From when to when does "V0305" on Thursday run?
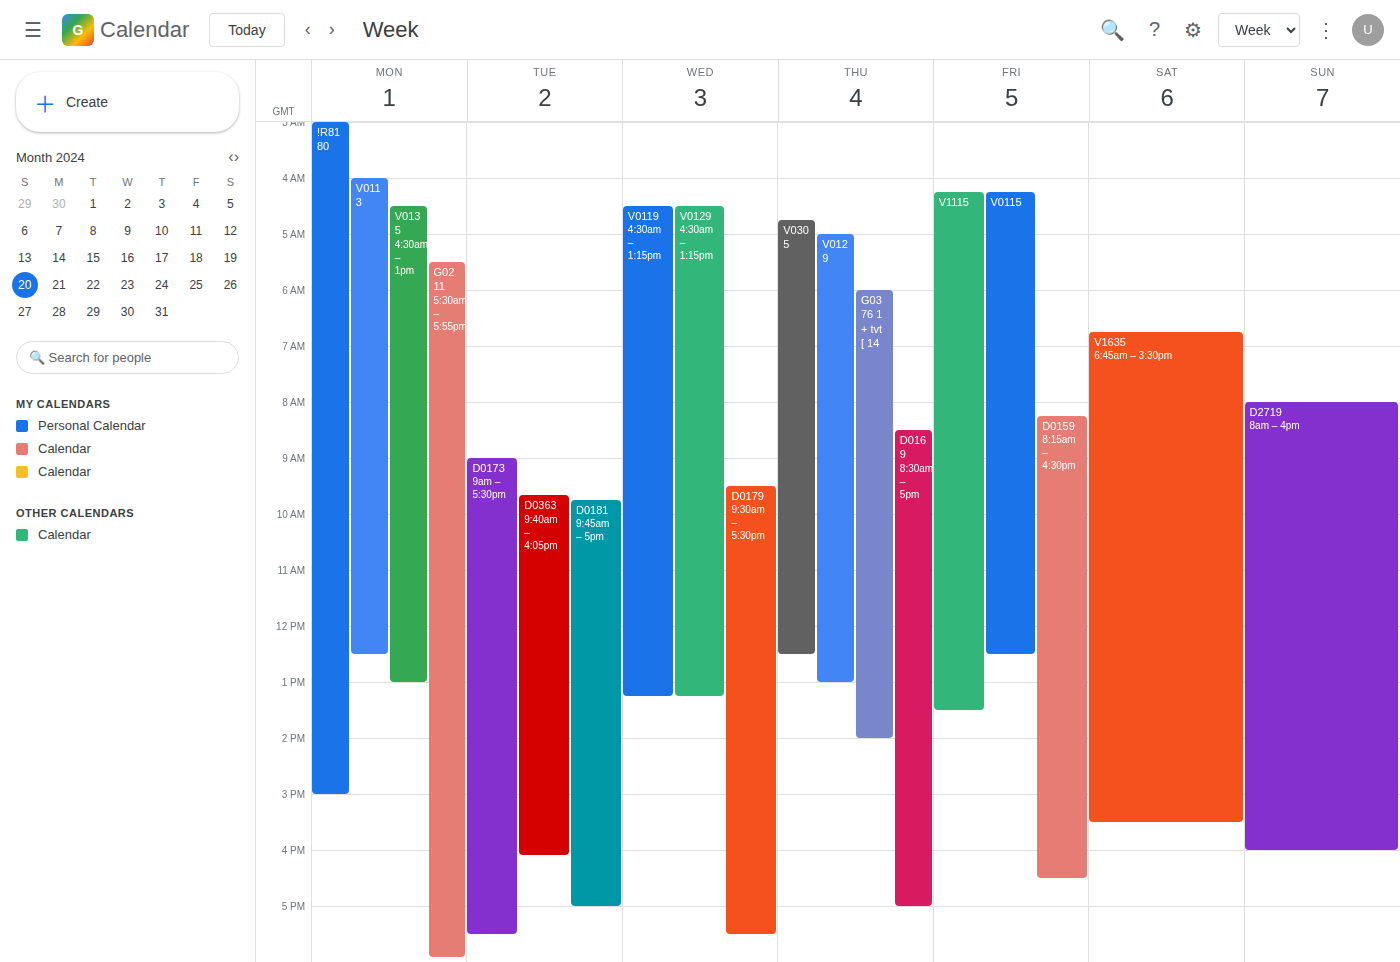
4:45 AM to 12:30 PM